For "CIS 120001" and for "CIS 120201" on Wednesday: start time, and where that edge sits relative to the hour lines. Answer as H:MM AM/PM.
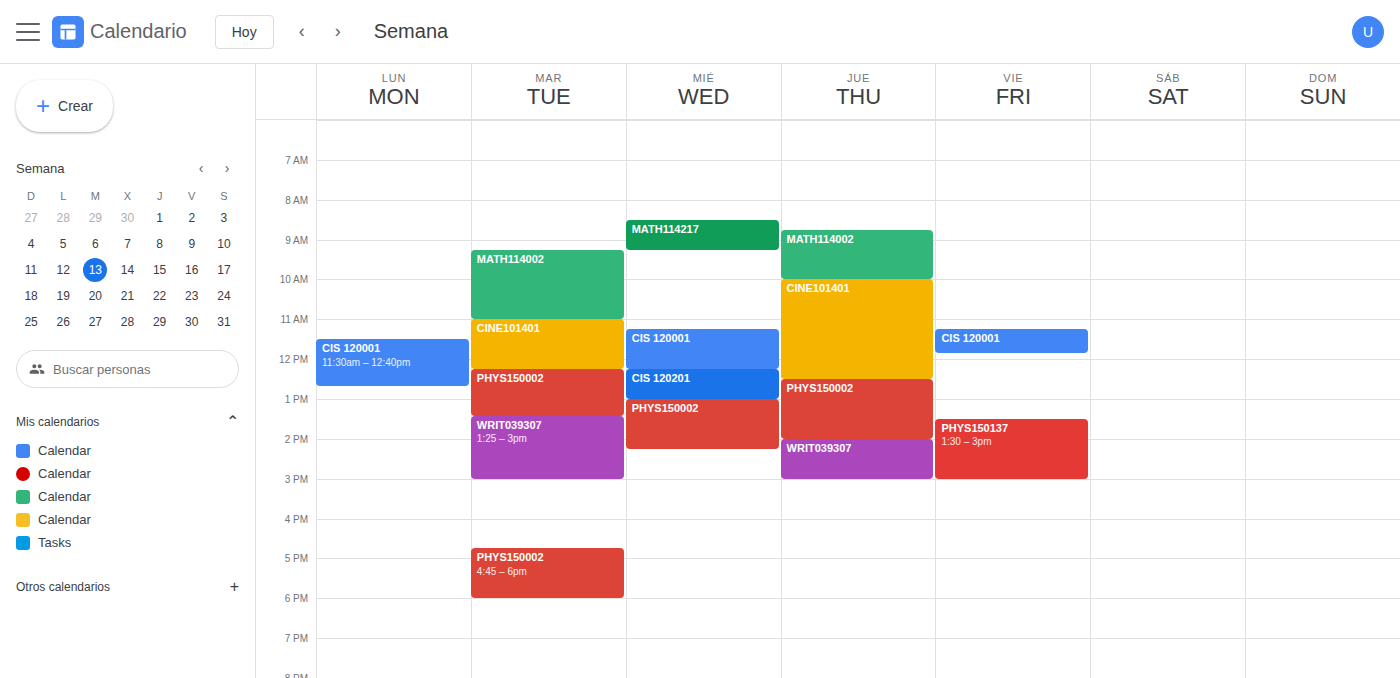
"CIS 120001": 11:15 AM, neither: a quarter of the way from the 11 AM line to the 12 PM line. "CIS 120201": 12:15 PM, neither: a quarter of the way from the 12 PM line to the 1 PM line.